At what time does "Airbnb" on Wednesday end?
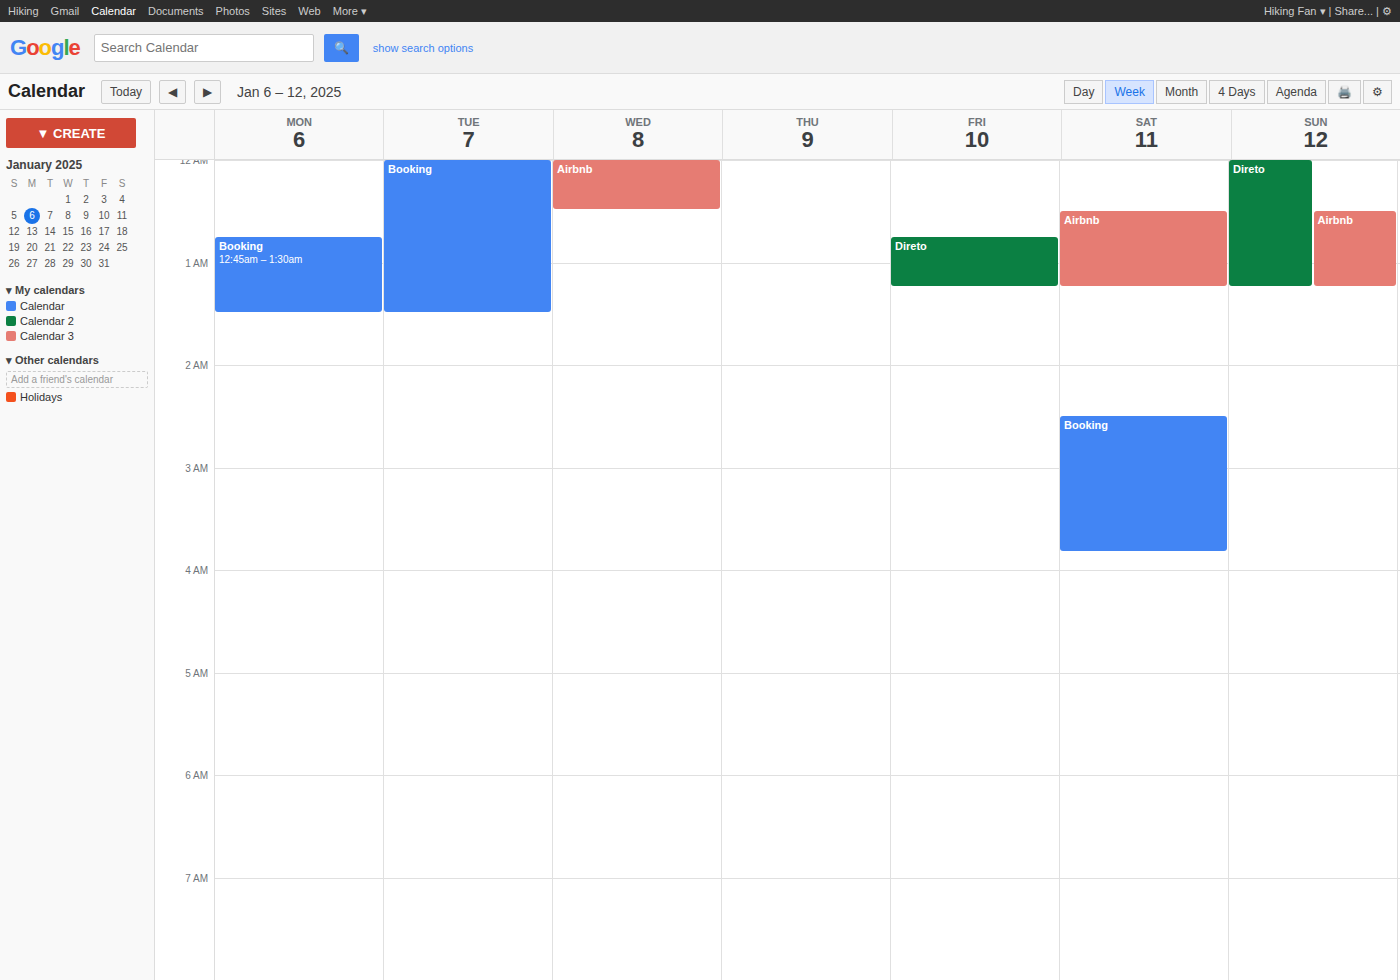
12:30 AM